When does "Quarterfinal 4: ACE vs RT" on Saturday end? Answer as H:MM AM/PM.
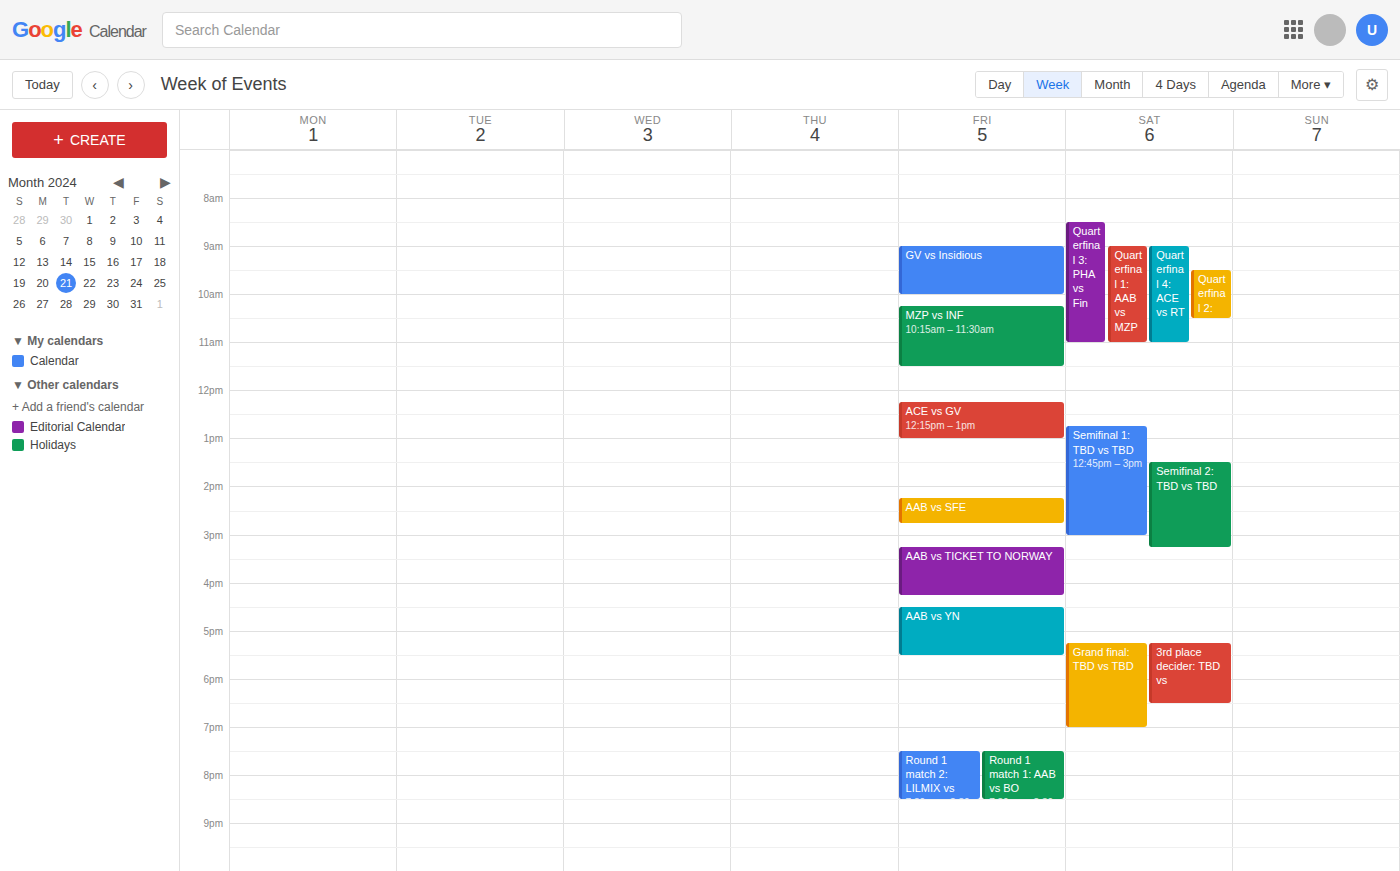
11:00 AM